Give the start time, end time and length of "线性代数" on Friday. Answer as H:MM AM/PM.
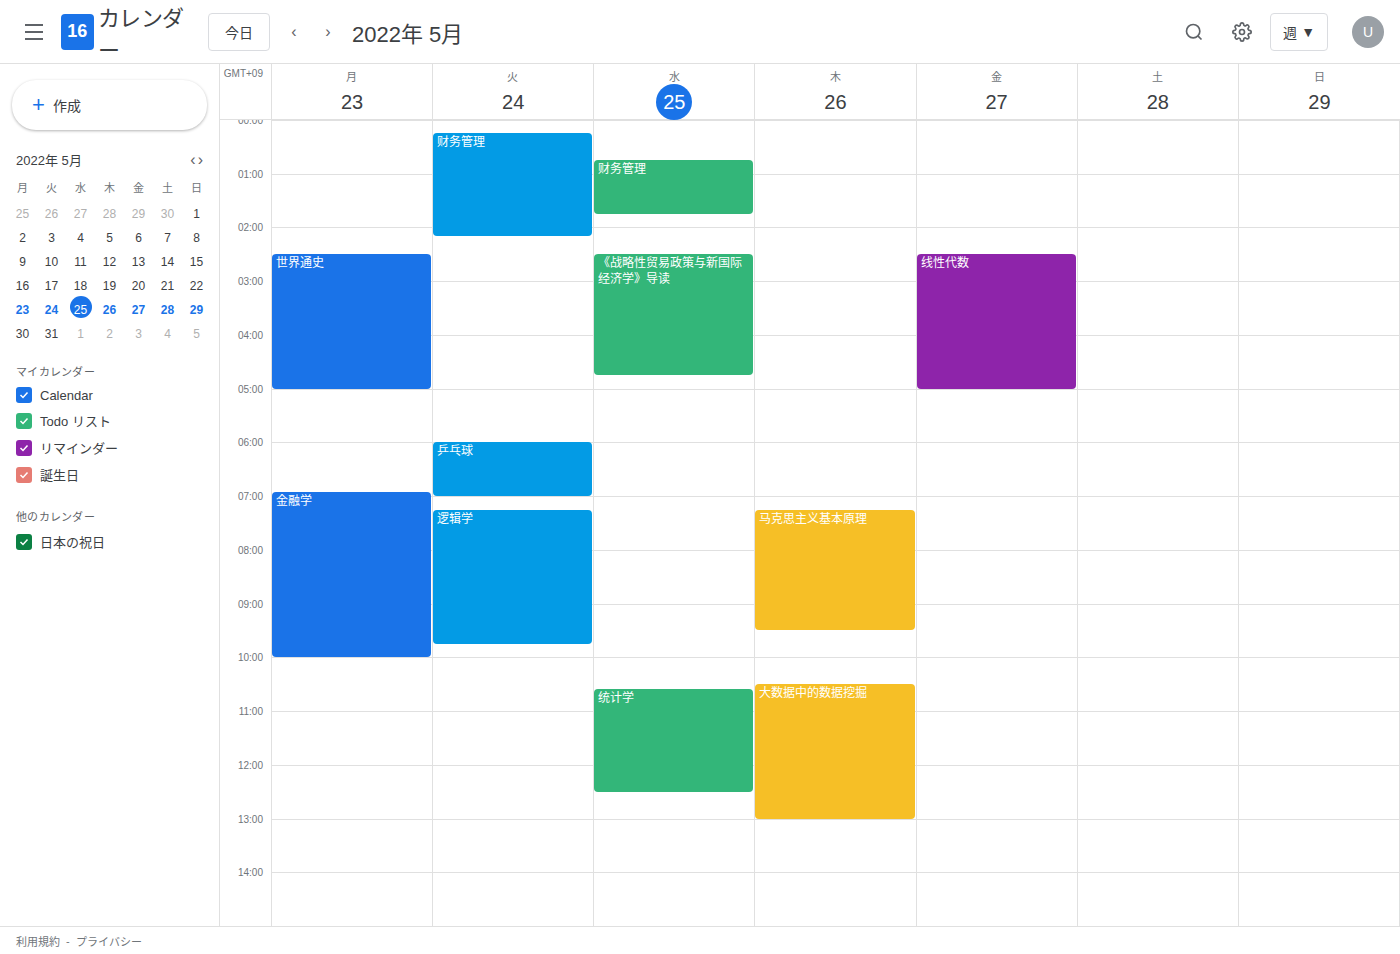
2:30 AM to 5:00 AM, 2 hours 30 minutes